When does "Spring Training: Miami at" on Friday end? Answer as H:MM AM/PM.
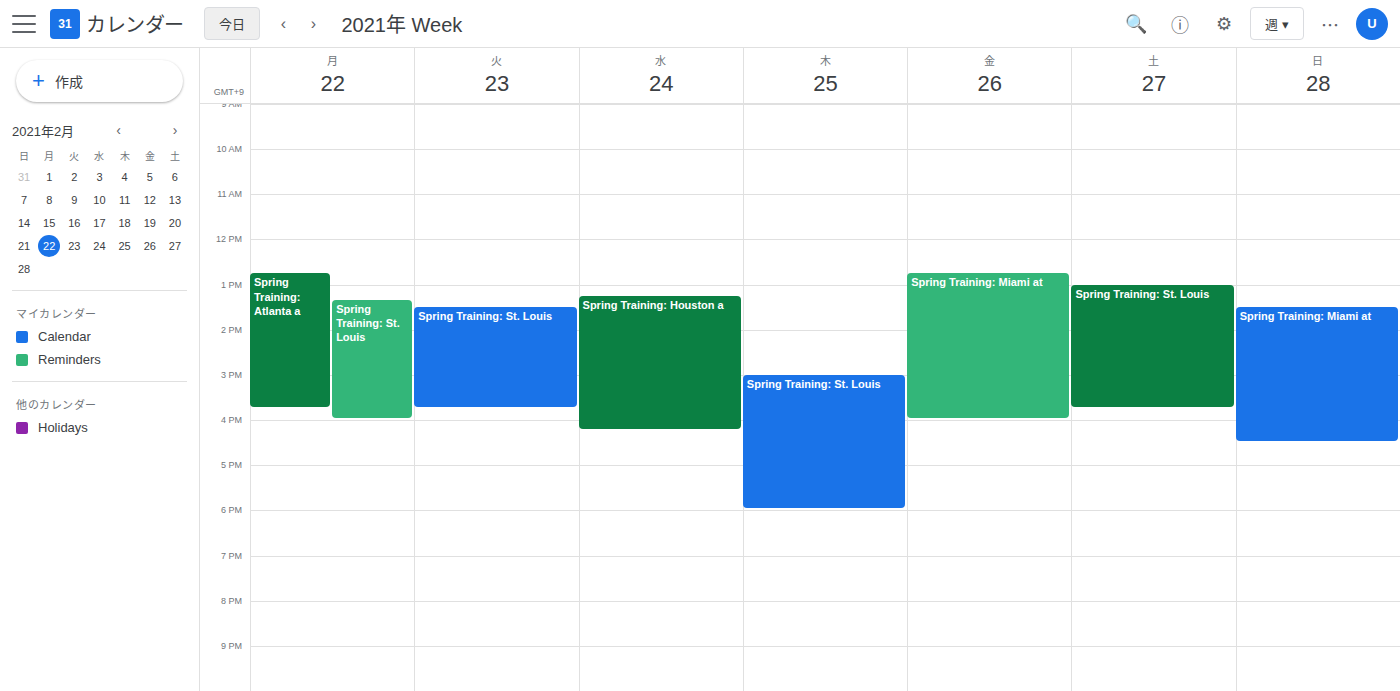
4:00 PM